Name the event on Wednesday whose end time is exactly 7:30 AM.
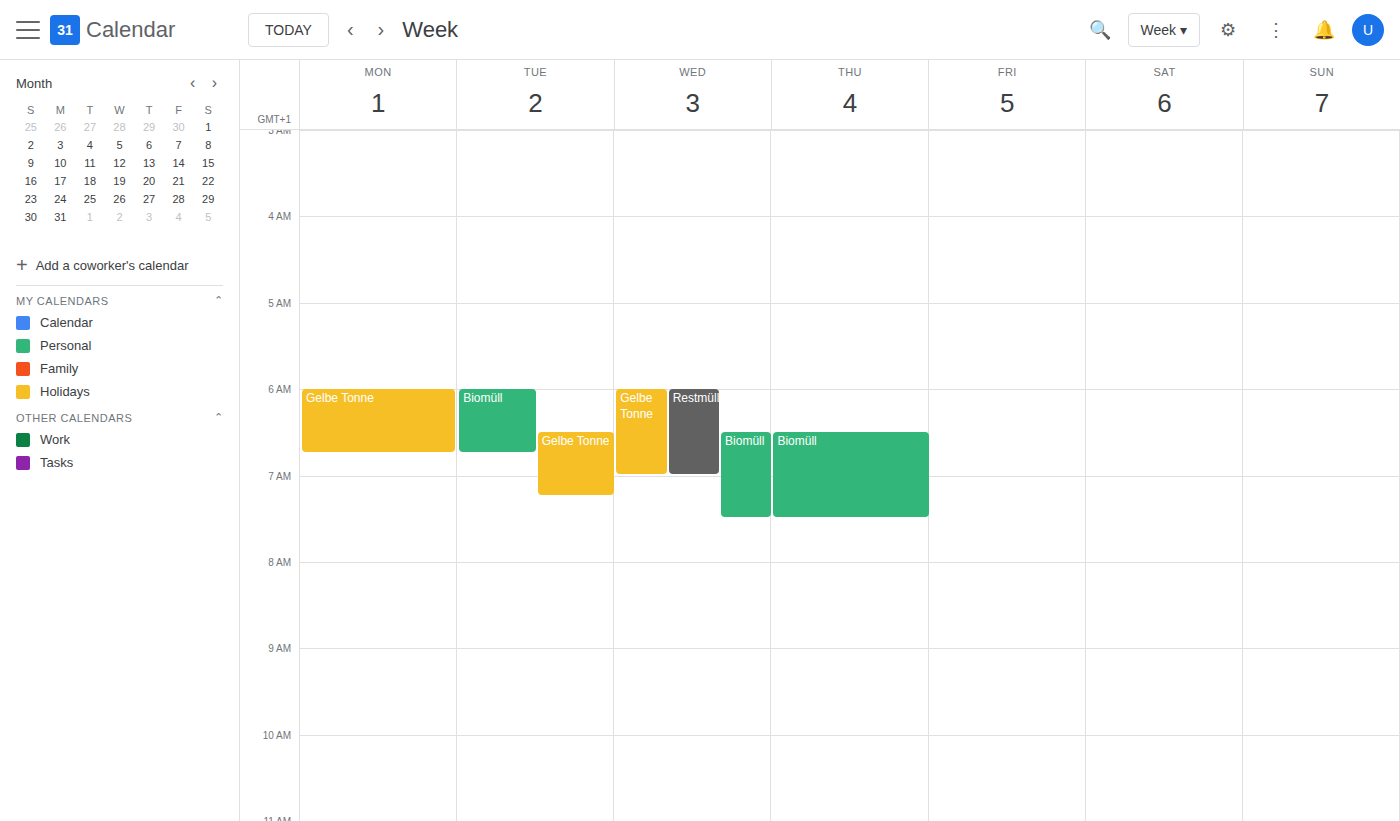
"Biomüll"